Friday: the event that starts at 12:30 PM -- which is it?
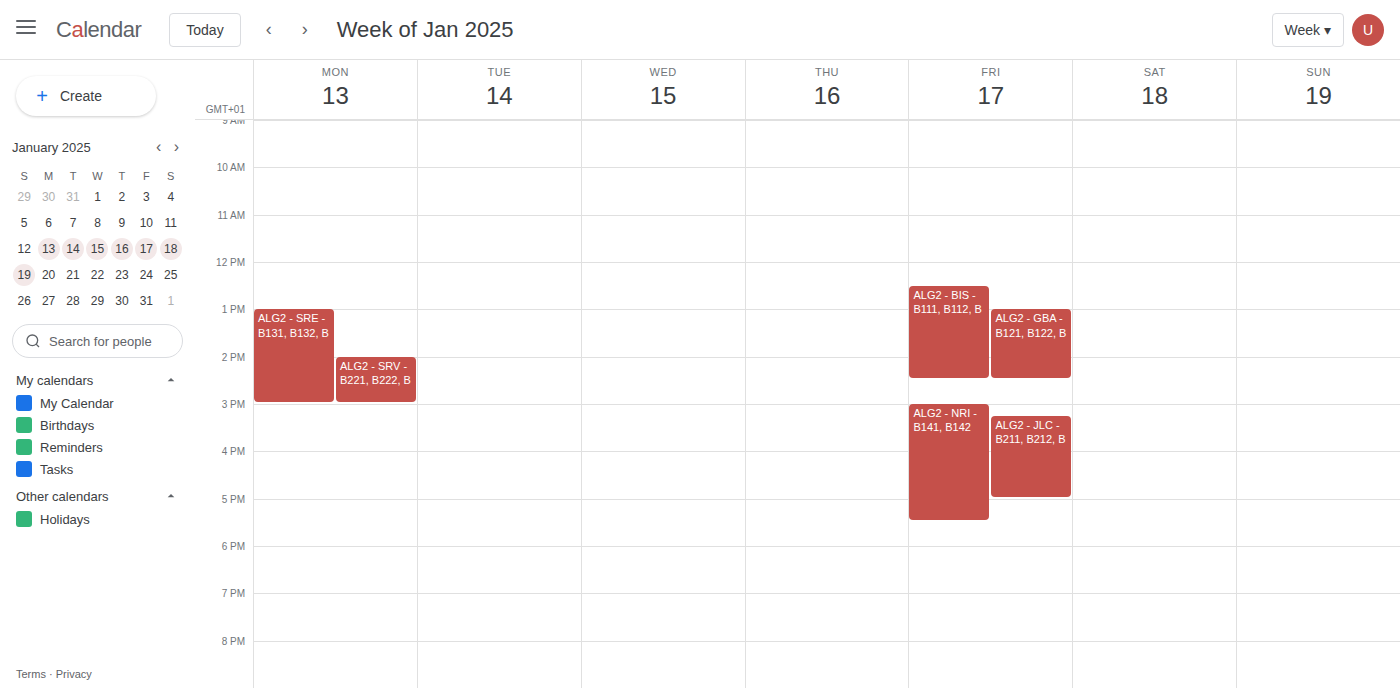
"ALG2 - BIS - B111, B112, B"